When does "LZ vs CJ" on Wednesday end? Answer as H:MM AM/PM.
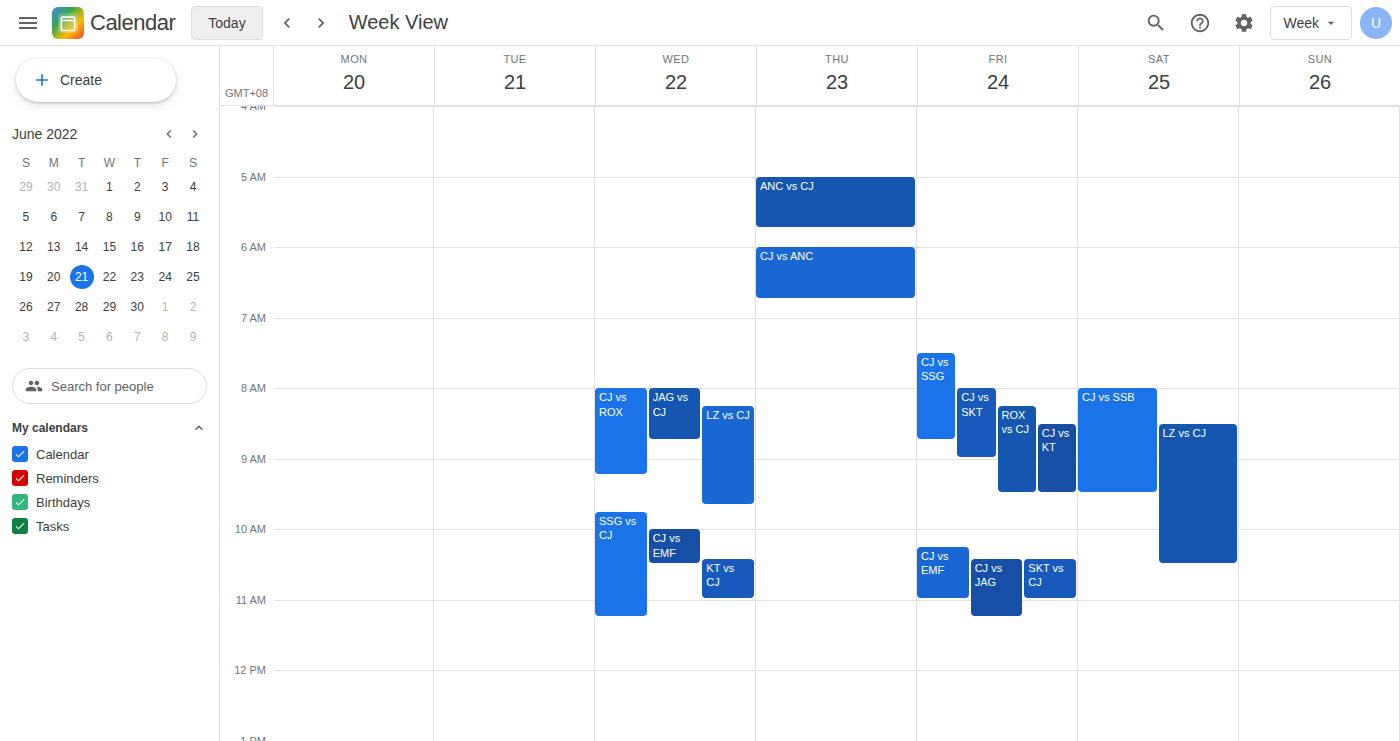
9:40 AM